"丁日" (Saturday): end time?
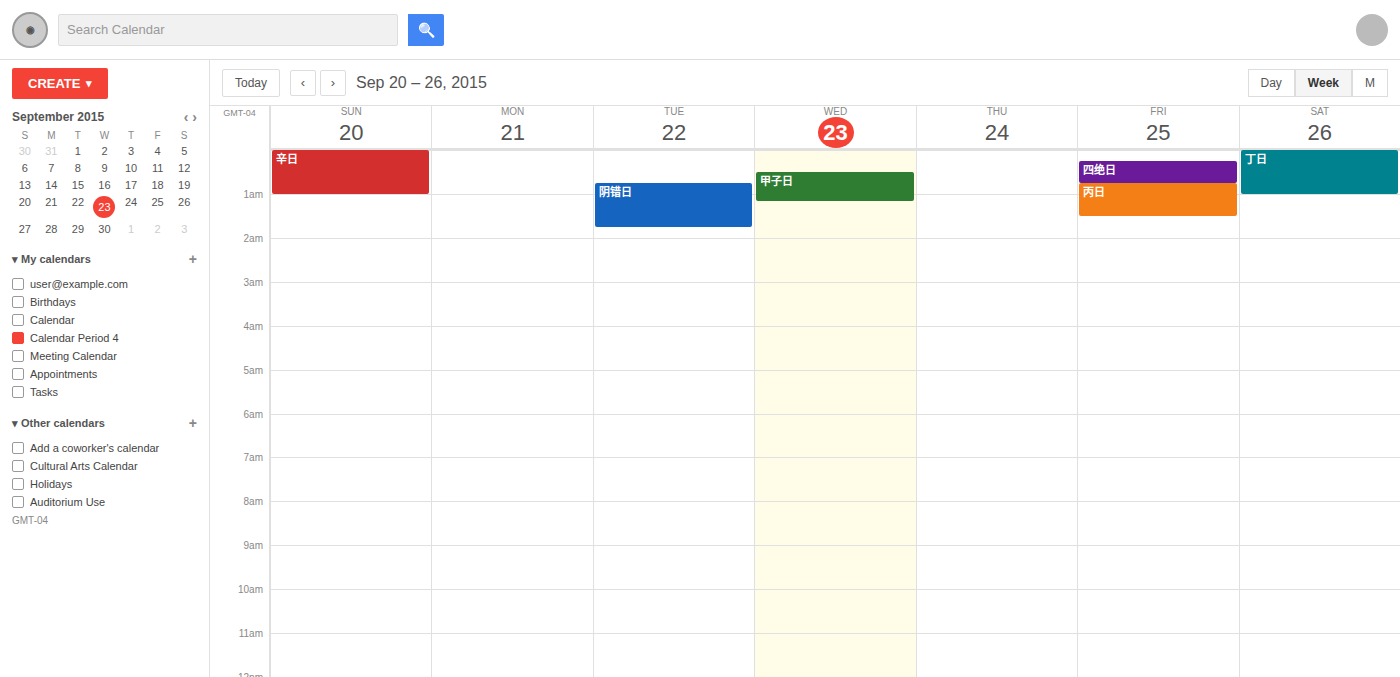
1:00 AM